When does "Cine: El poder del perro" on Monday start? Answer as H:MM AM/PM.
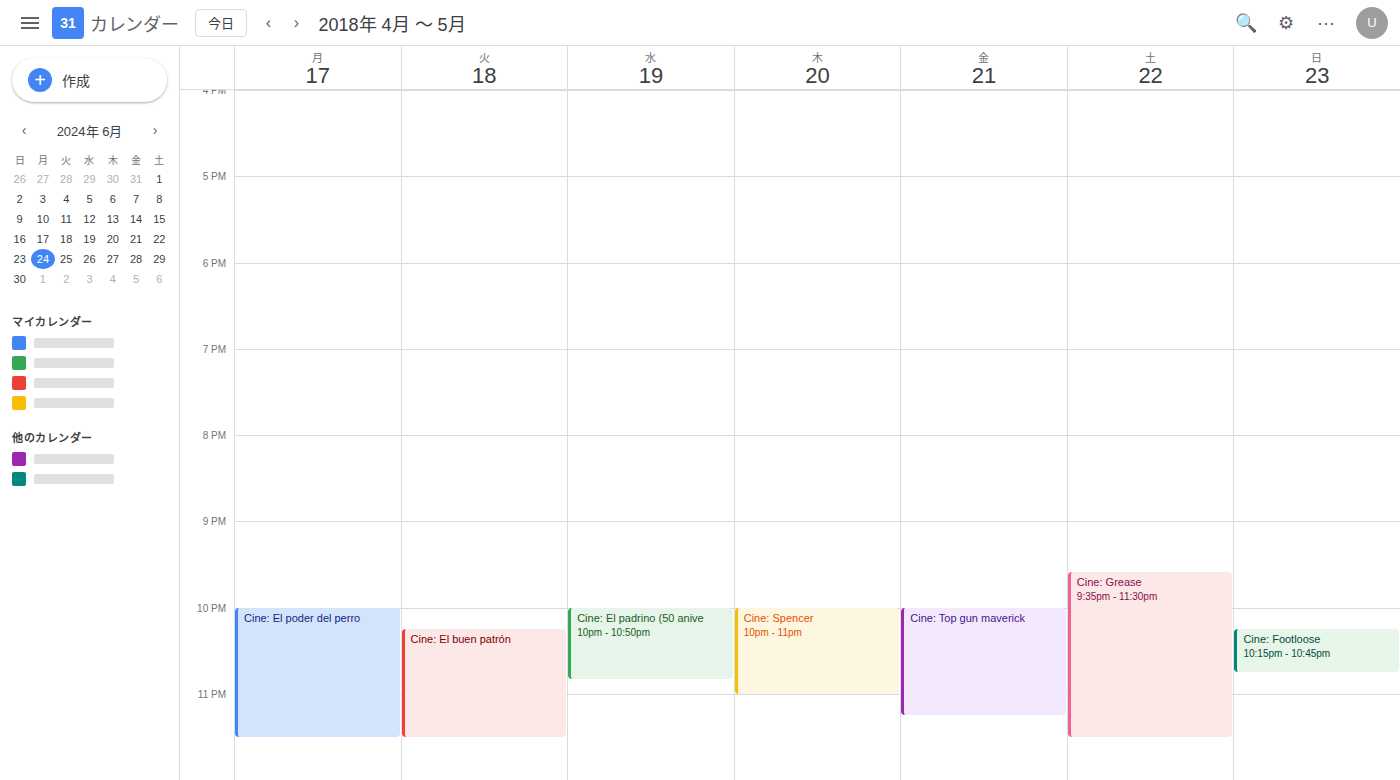
10:00 PM